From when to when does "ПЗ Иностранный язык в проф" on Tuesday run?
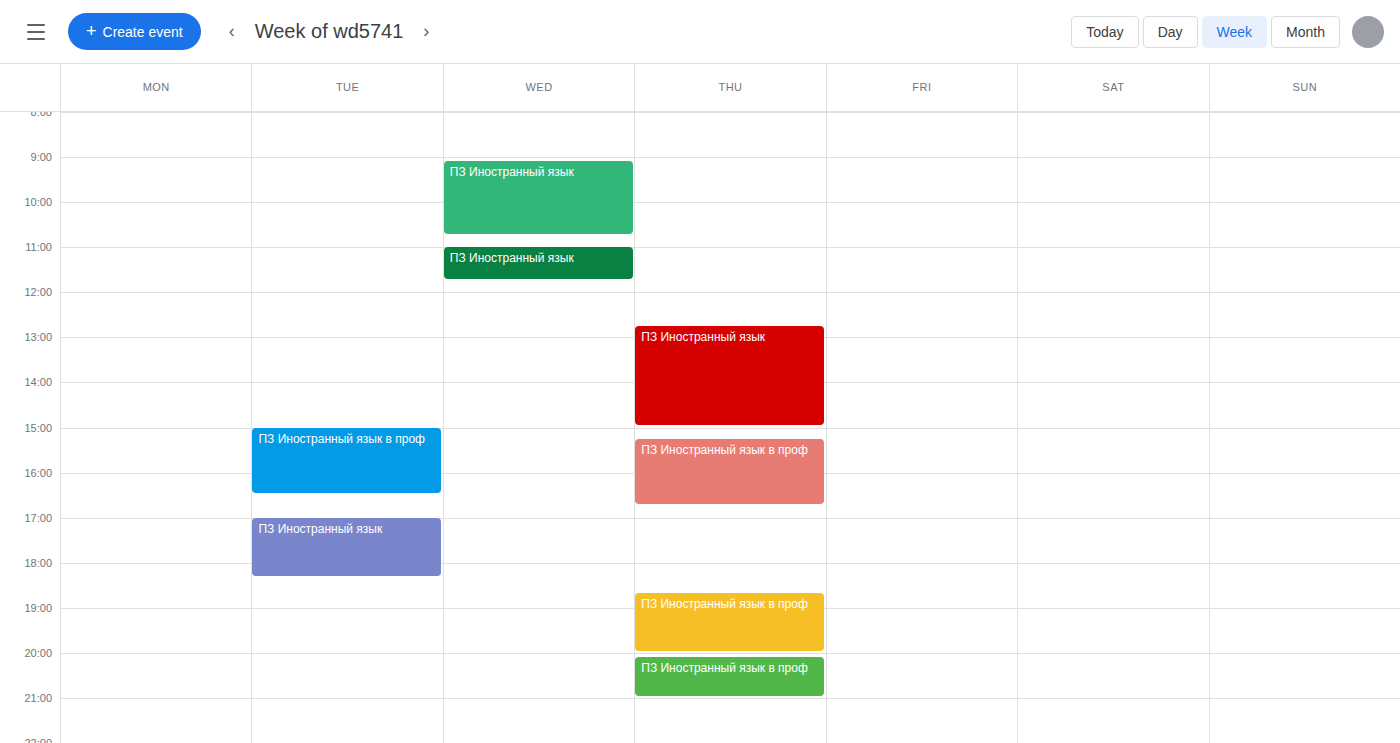
15:00 to 16:30